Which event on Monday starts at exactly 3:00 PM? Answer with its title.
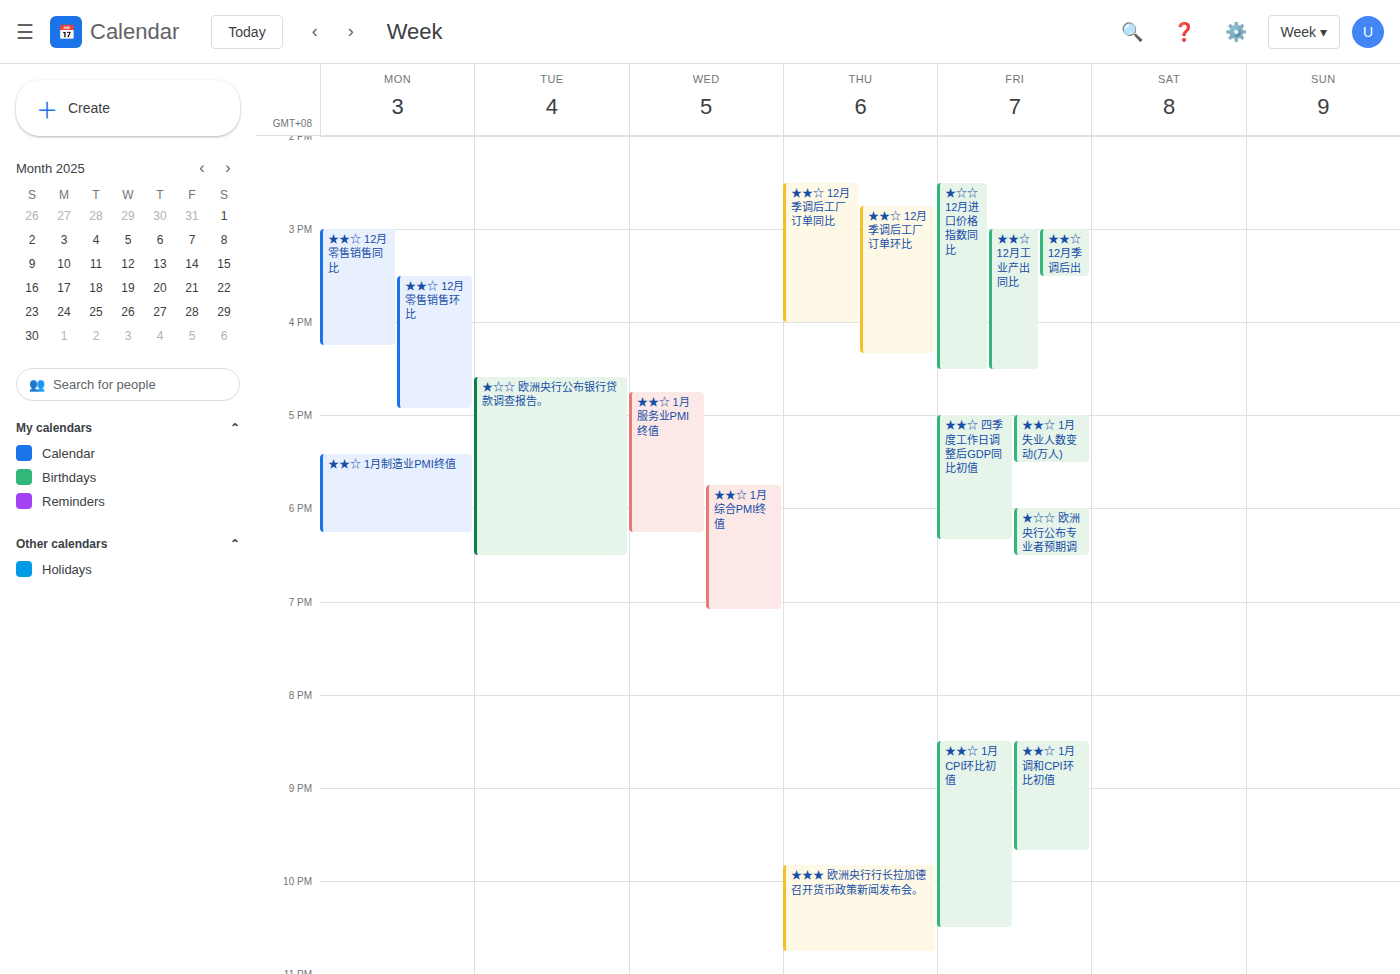
"★★☆ 12月零售销售同比"